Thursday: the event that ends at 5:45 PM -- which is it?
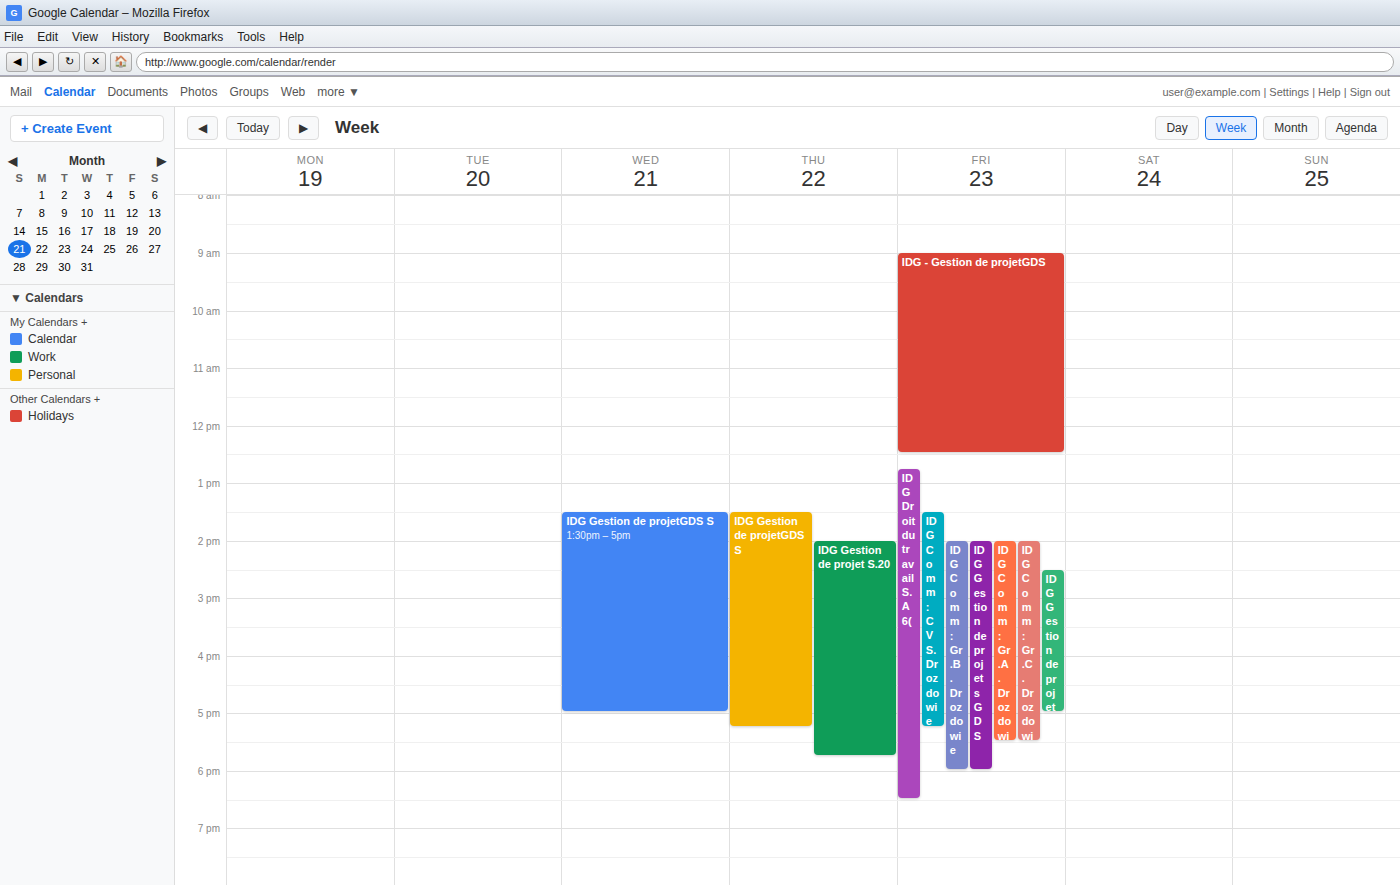
"IDG Gestion de projet S.20"